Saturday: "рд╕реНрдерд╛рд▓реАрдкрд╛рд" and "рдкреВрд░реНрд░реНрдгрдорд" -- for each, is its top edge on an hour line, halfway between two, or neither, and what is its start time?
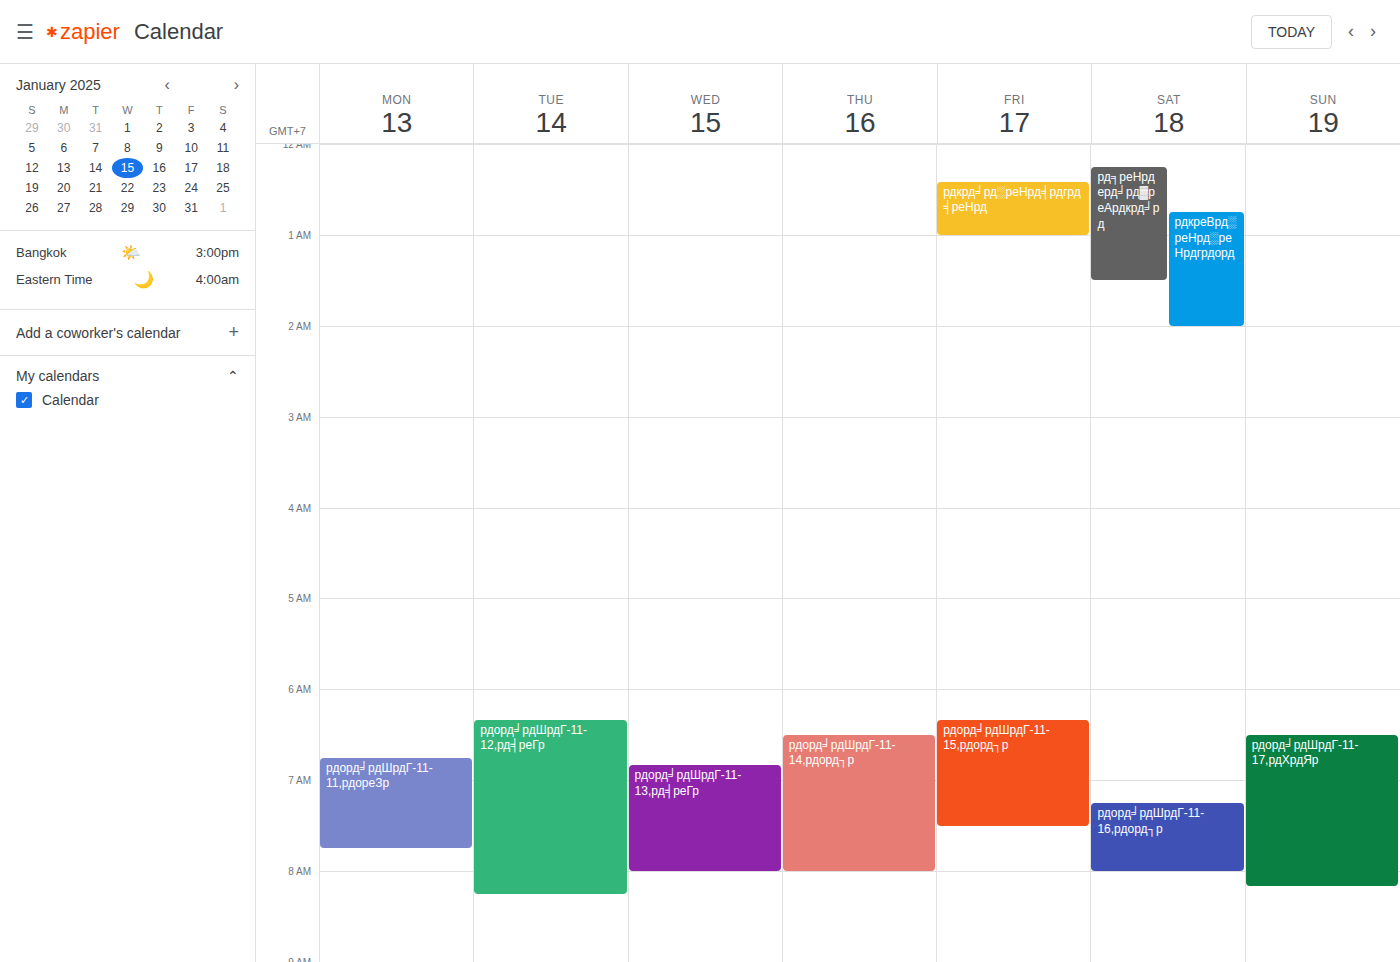
"рд╕реНрдерд╛рд▓реАрдкрд╛рд": 12:15 AM, neither: a quarter of the way from the 12 AM line to the 1 AM line. "рдкреВрд░реНрд░реНрдгрдорд": 12:45 AM, neither: three quarters of the way from the 12 AM line to the 1 AM line.